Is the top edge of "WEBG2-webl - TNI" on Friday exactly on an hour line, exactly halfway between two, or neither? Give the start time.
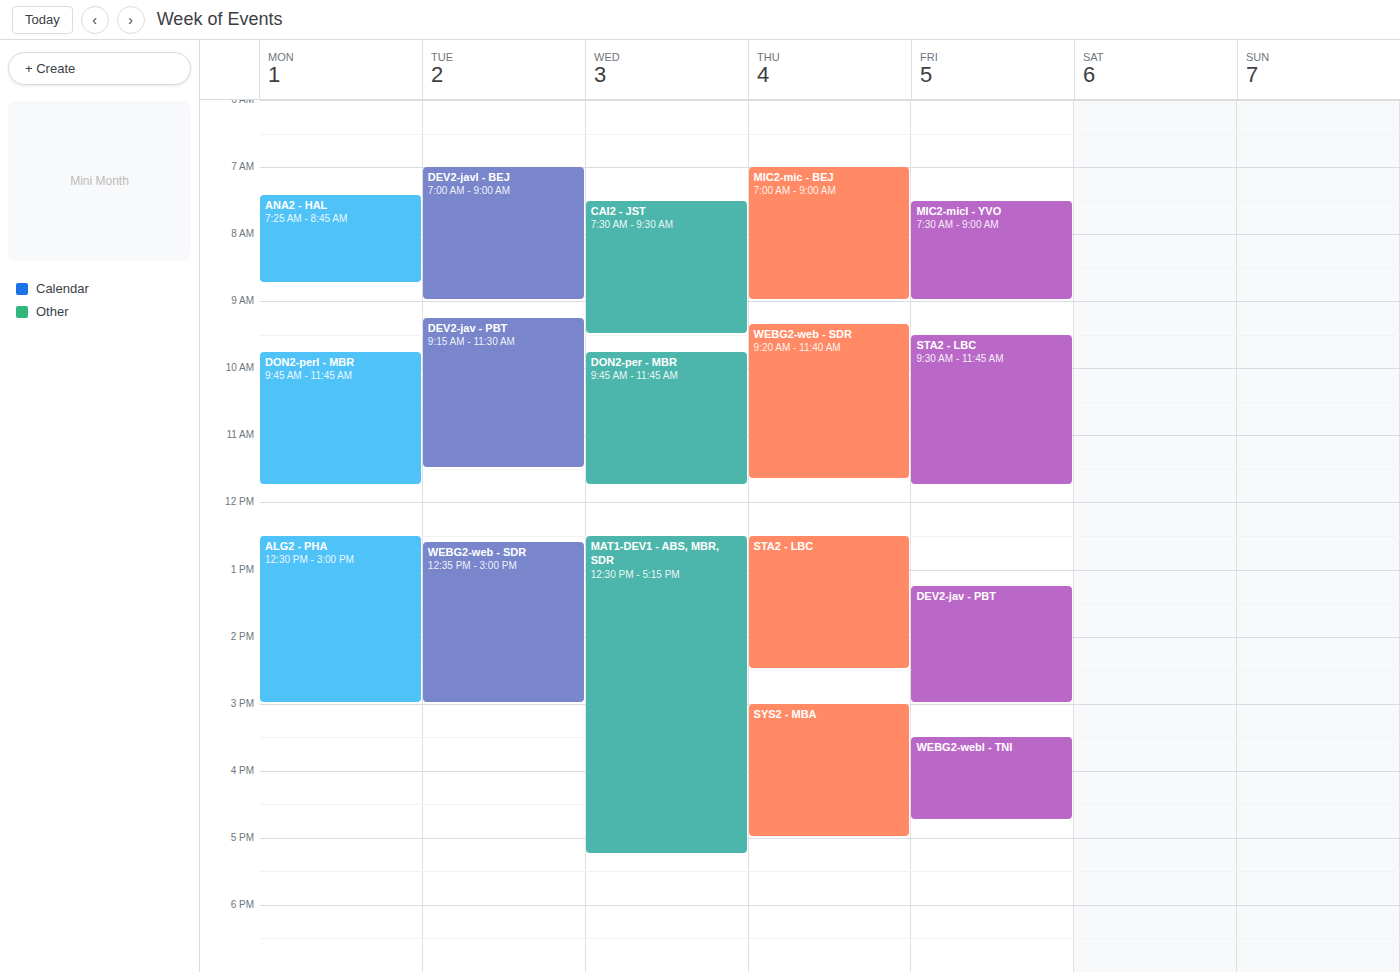
15:30 -- halfway between the 15:00 and 16:00 lines.